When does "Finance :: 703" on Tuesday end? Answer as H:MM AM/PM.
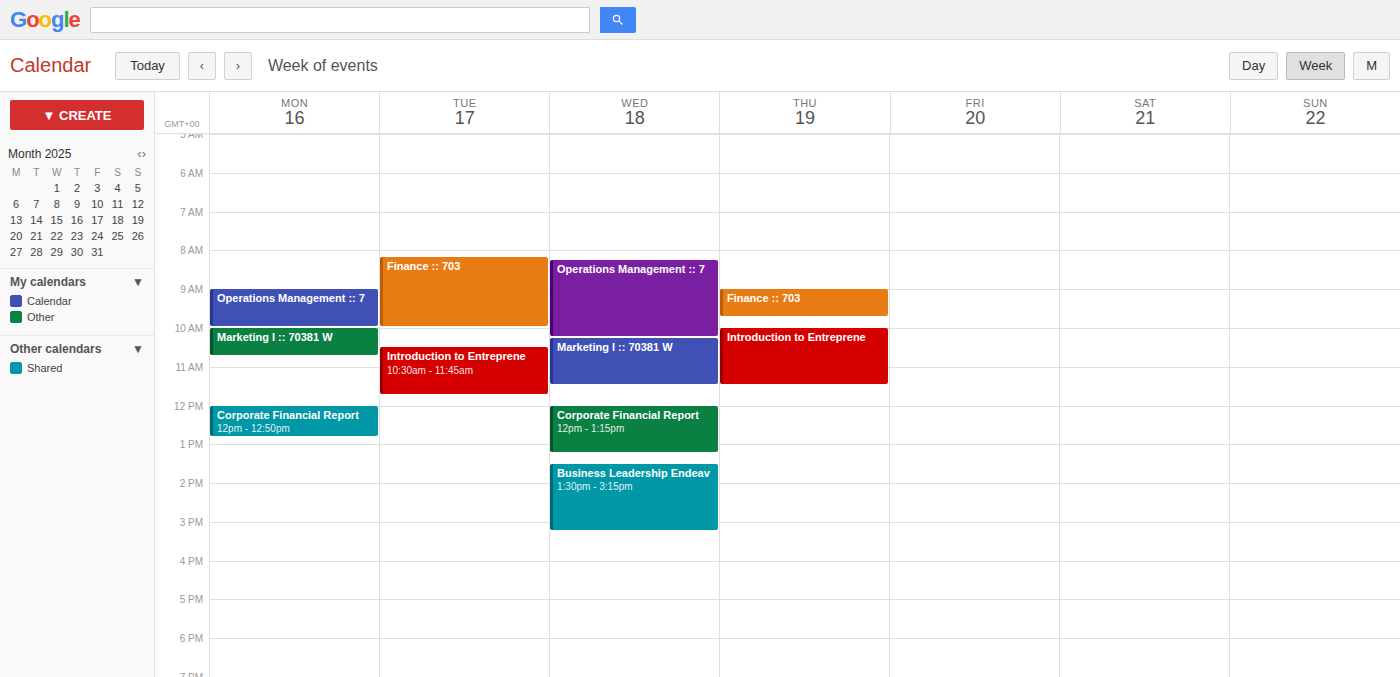
10:00 AM